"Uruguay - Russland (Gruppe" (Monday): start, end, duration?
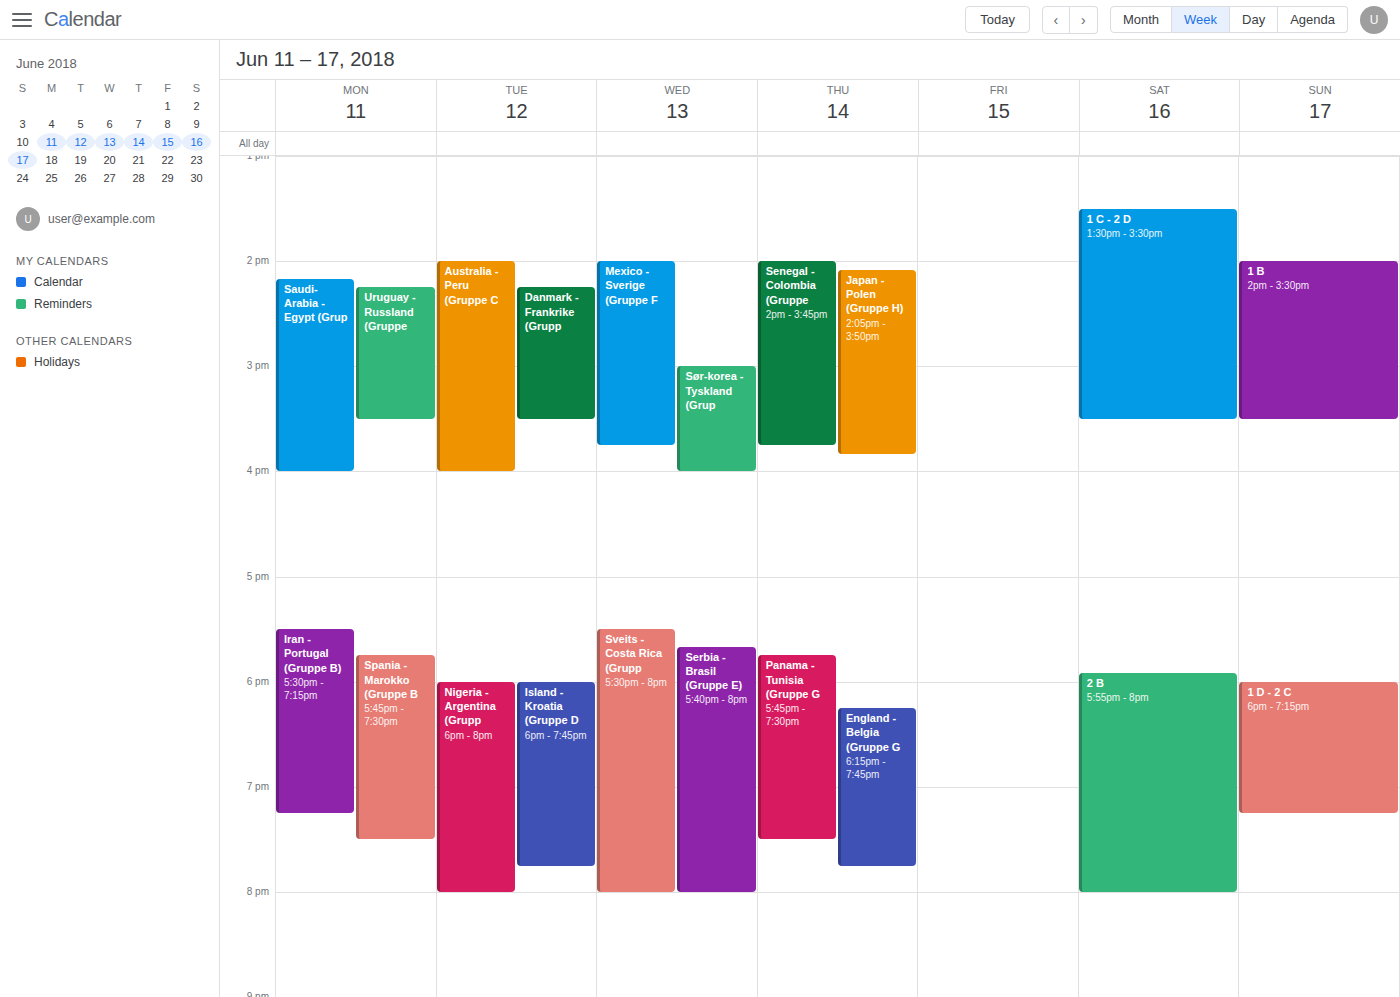
2:15 PM to 3:30 PM, 1 hour 15 minutes